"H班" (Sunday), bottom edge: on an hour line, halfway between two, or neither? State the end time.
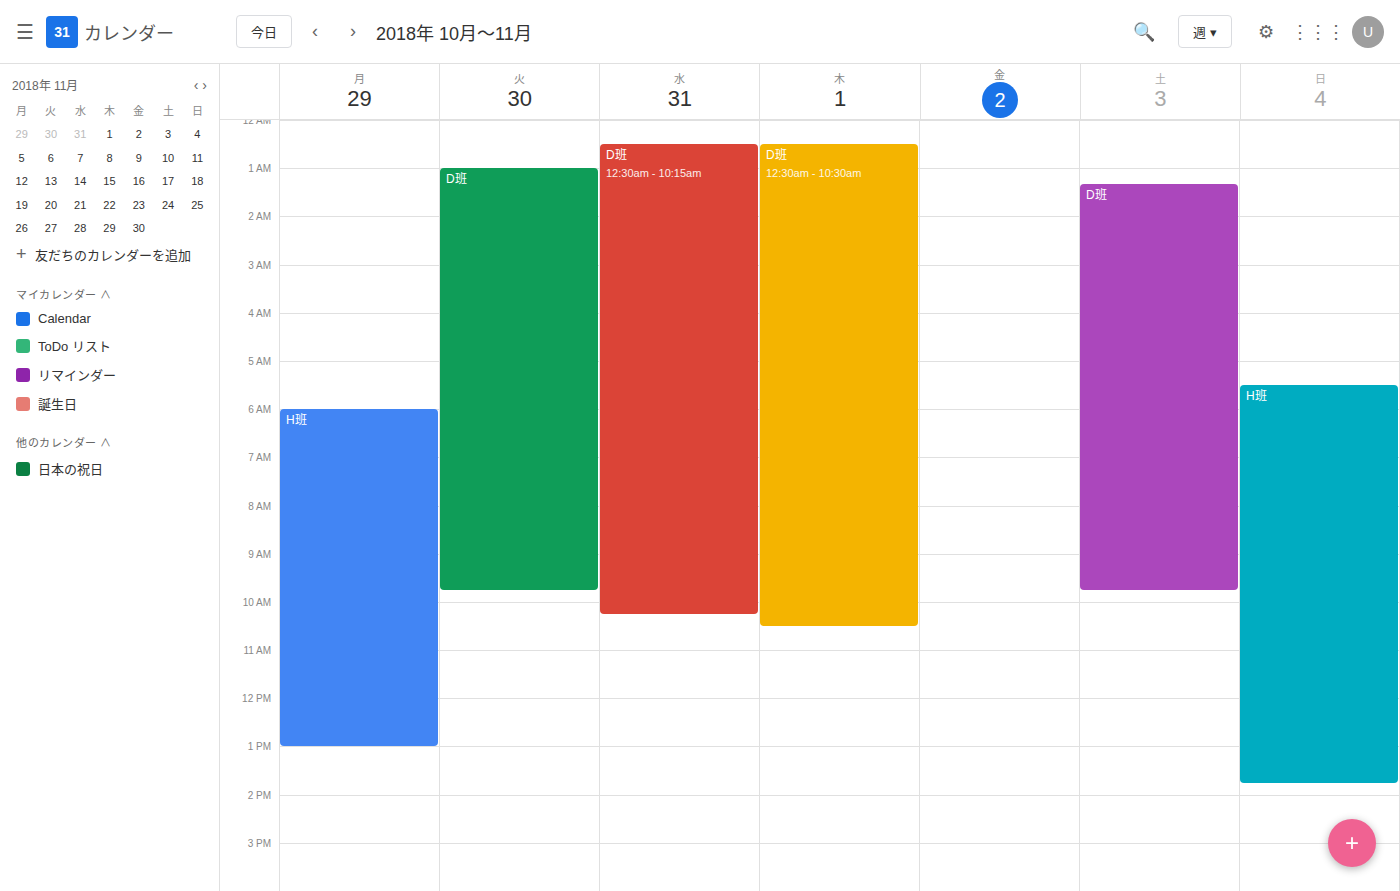
1:45 PM -- neither: three quarters of the way from the 1 PM line to the 2 PM line.